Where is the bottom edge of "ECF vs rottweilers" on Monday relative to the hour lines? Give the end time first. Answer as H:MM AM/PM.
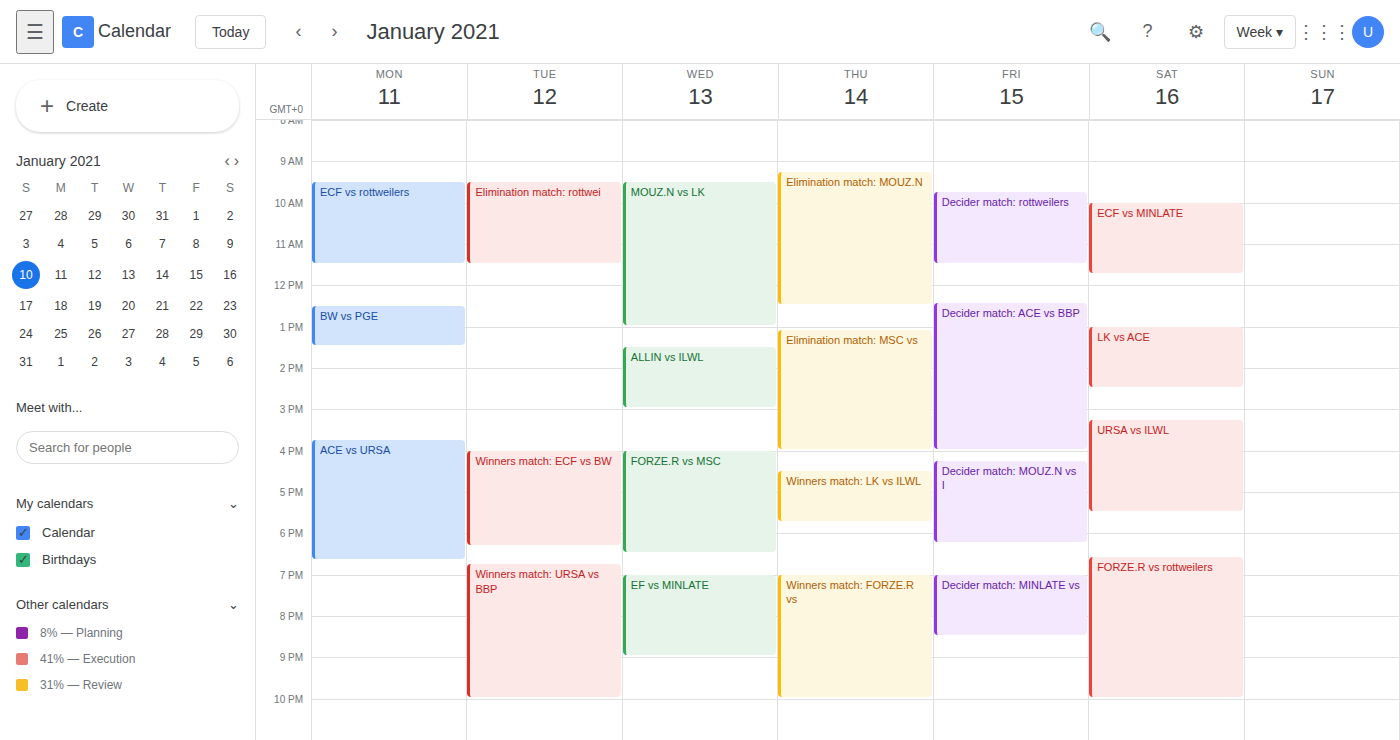
11:30 AM -- halfway between the 11 AM and 12 PM lines.